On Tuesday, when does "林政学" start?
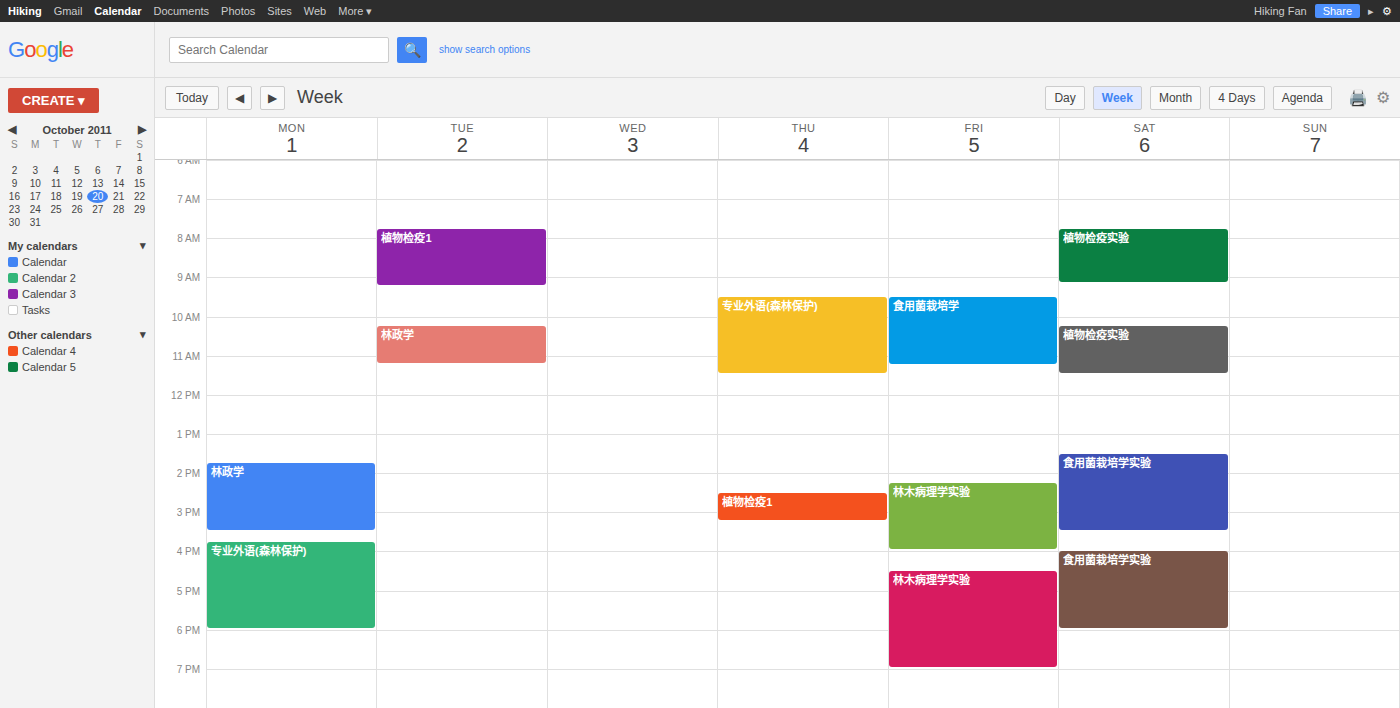
10:15 AM